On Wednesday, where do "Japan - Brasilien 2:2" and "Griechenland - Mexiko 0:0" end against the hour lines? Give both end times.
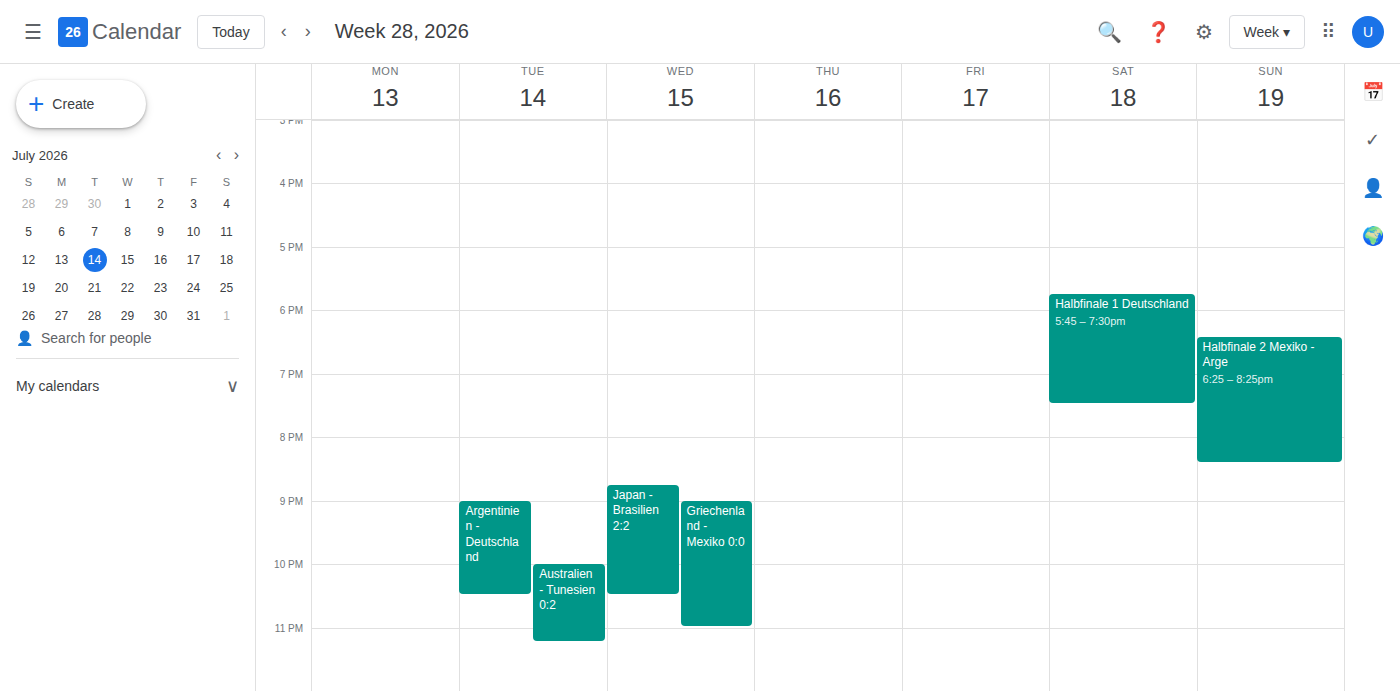
"Japan - Brasilien 2:2": 10:30 PM, halfway between the 10 PM and 11 PM lines. "Griechenland - Mexiko 0:0": 11:00 PM, exactly on the 11 PM line.